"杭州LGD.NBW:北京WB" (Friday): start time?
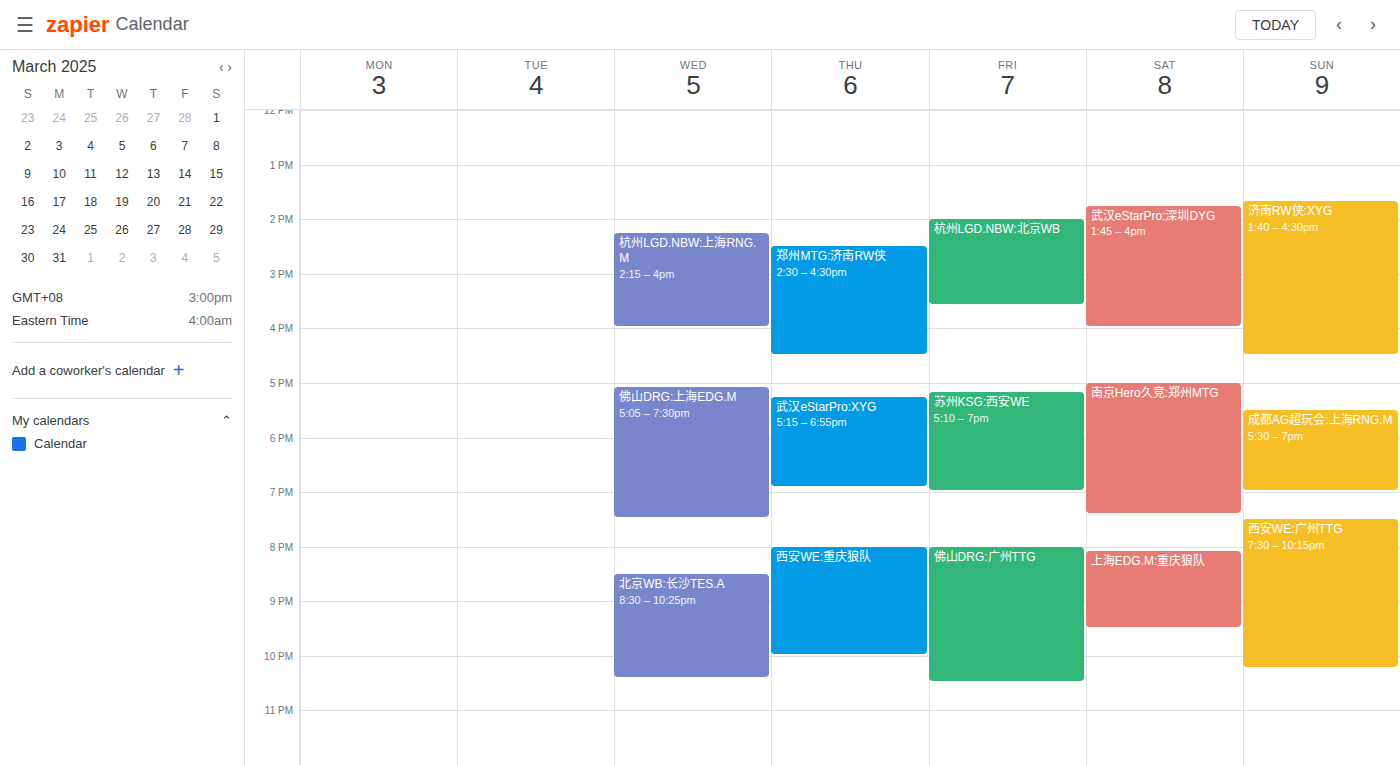
2:00 PM